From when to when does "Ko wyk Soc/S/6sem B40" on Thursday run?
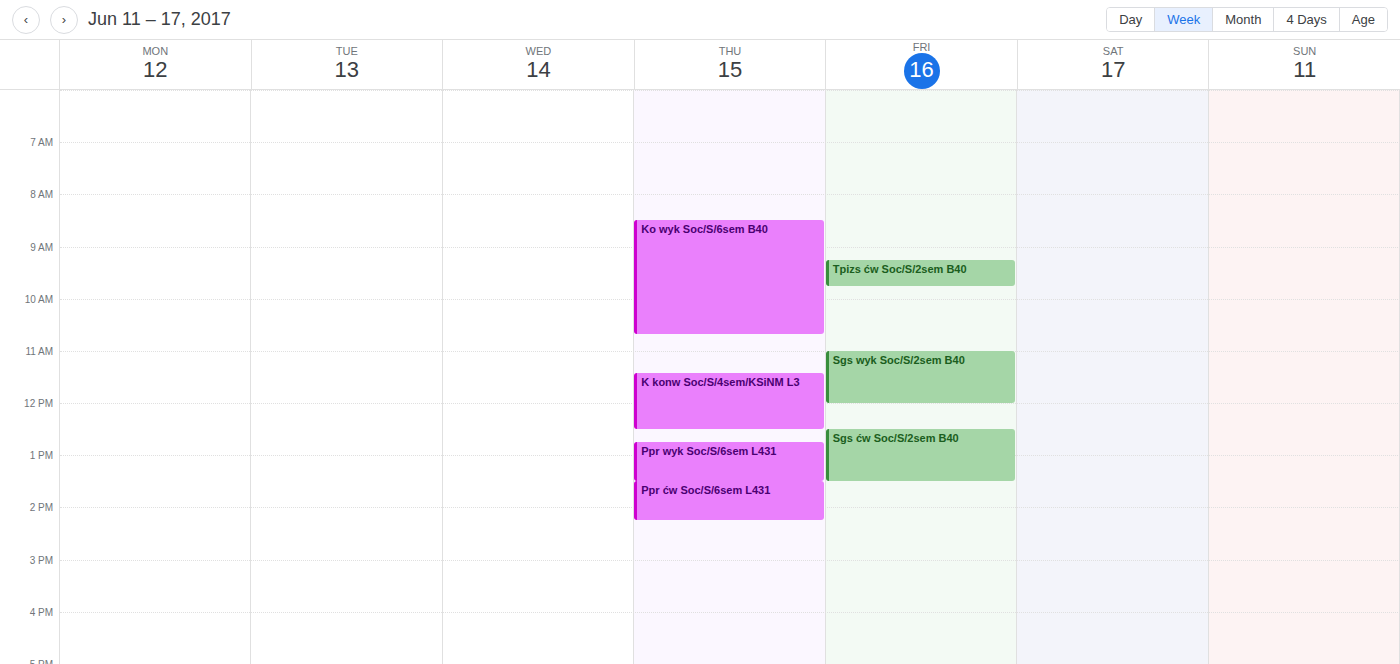
8:30 AM to 10:40 AM